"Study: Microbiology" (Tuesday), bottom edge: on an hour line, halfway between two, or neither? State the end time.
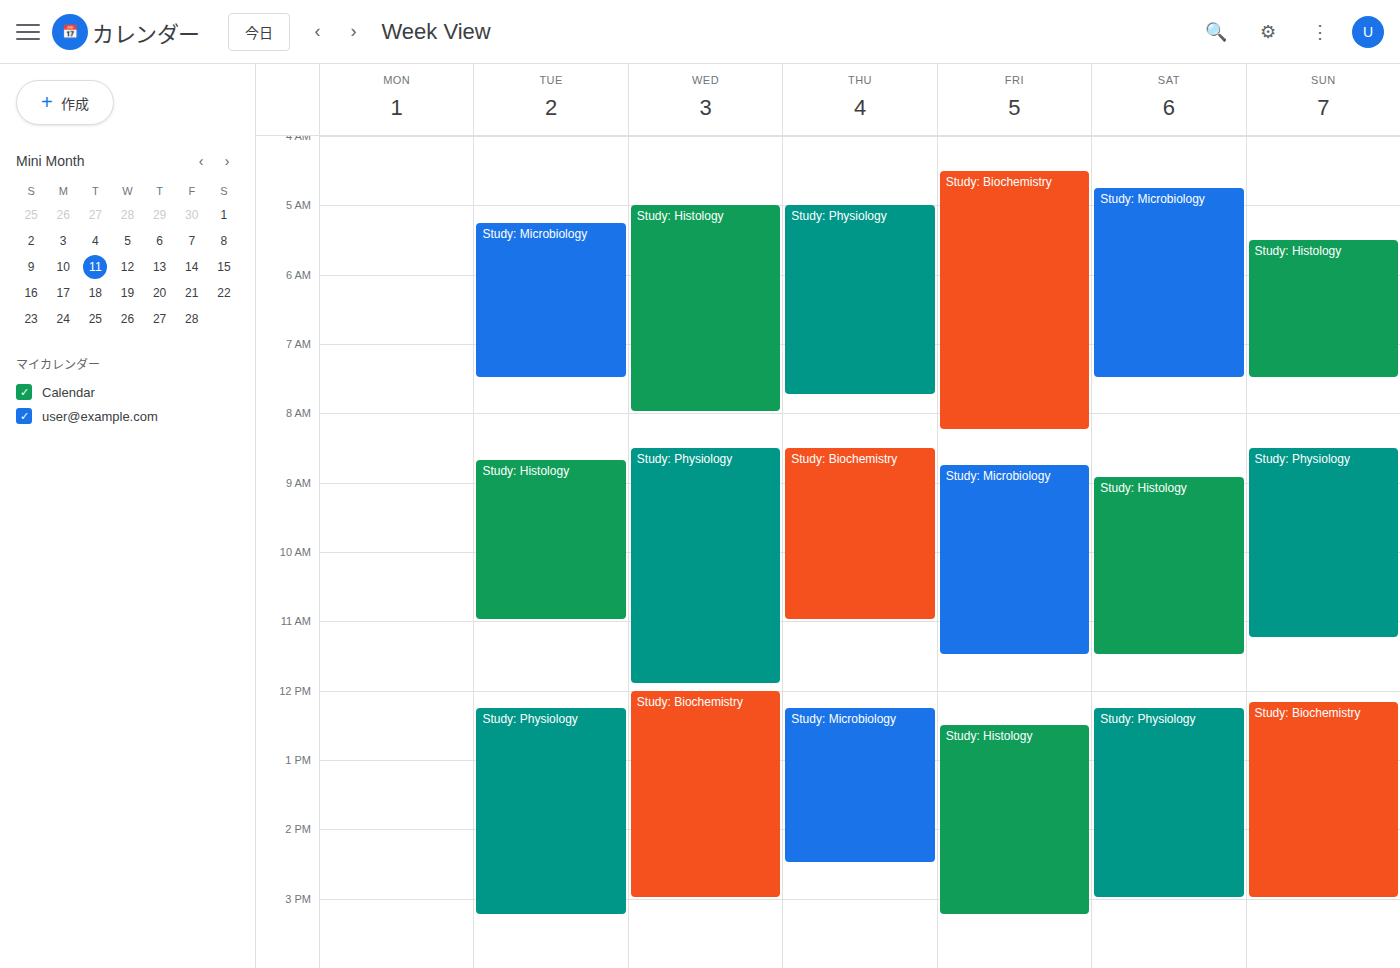
7:30 AM -- halfway between the 7 AM and 8 AM lines.